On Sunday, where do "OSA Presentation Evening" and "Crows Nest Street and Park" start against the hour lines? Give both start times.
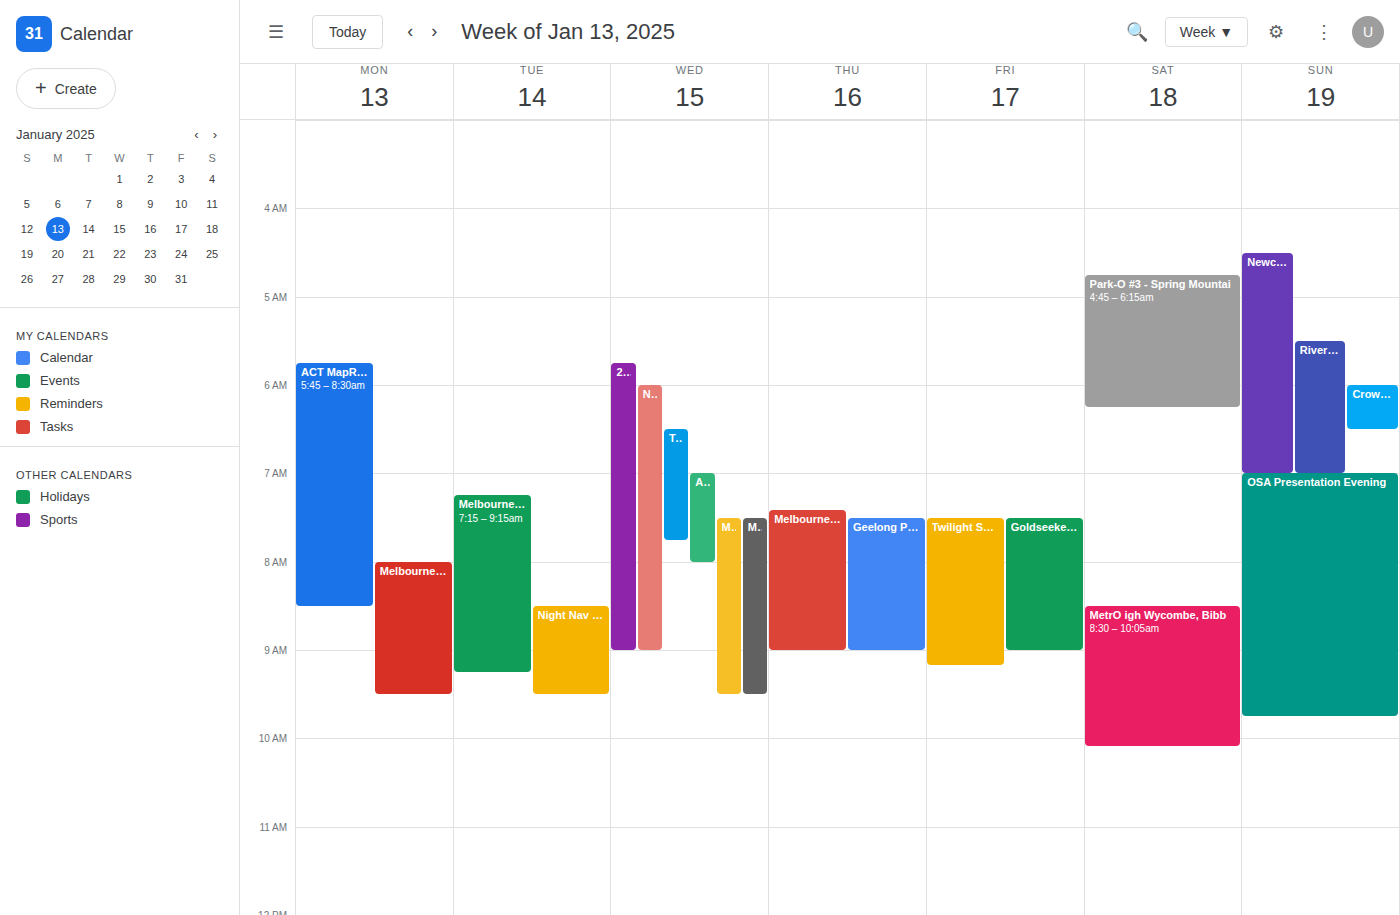
"OSA Presentation Evening": 07:00, exactly on the 07:00 line. "Crows Nest Street and Park": 06:00, exactly on the 06:00 line.